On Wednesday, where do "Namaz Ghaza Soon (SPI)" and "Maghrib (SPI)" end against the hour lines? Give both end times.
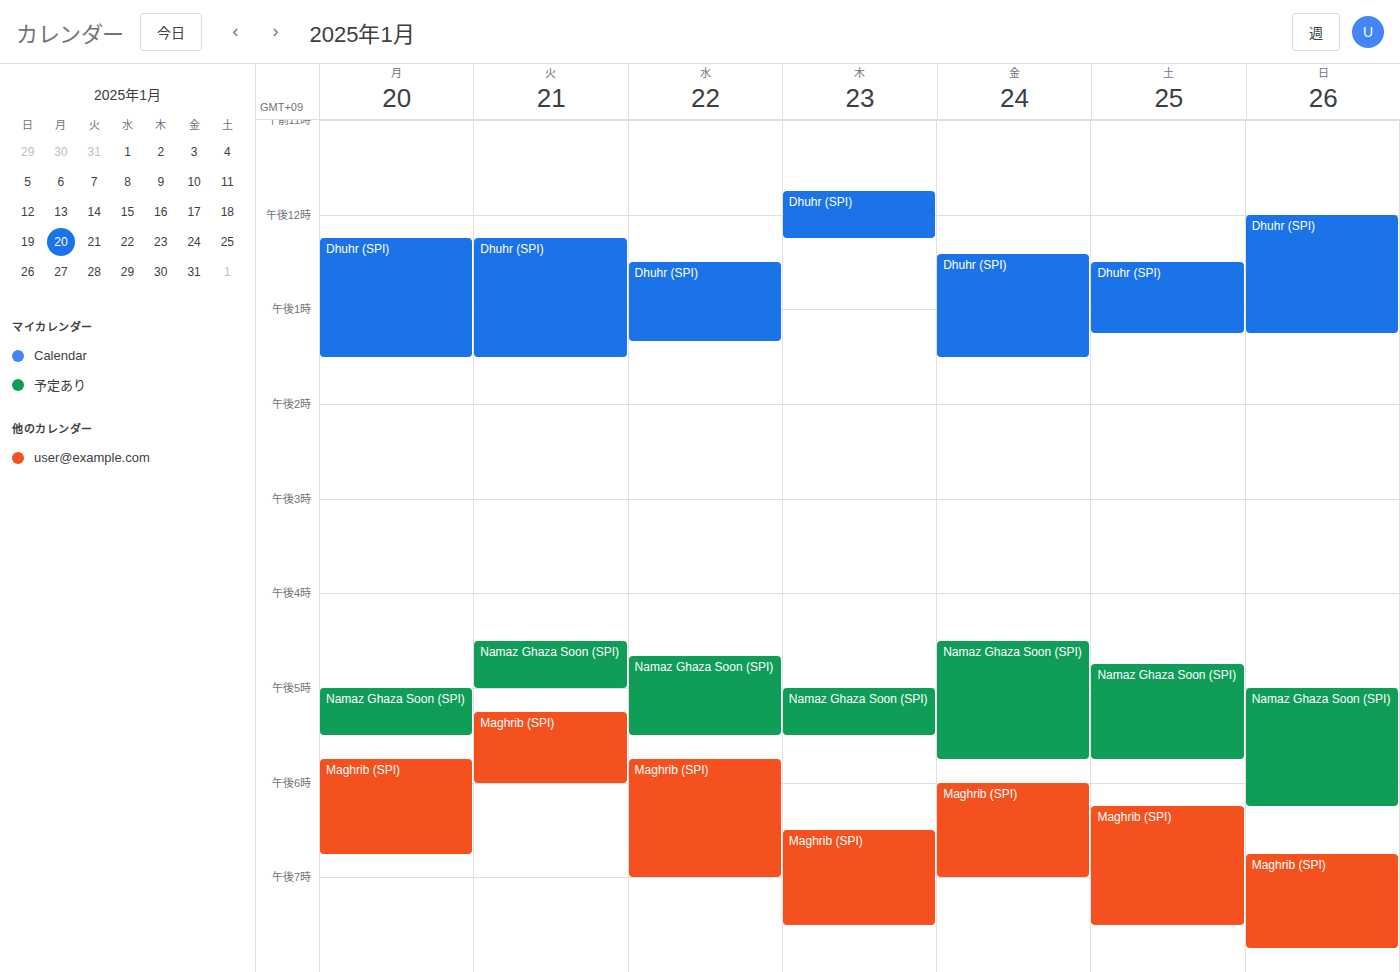
"Namaz Ghaza Soon (SPI)": 5:30 PM, halfway between the 5 PM and 6 PM lines. "Maghrib (SPI)": 7:00 PM, exactly on the 7 PM line.